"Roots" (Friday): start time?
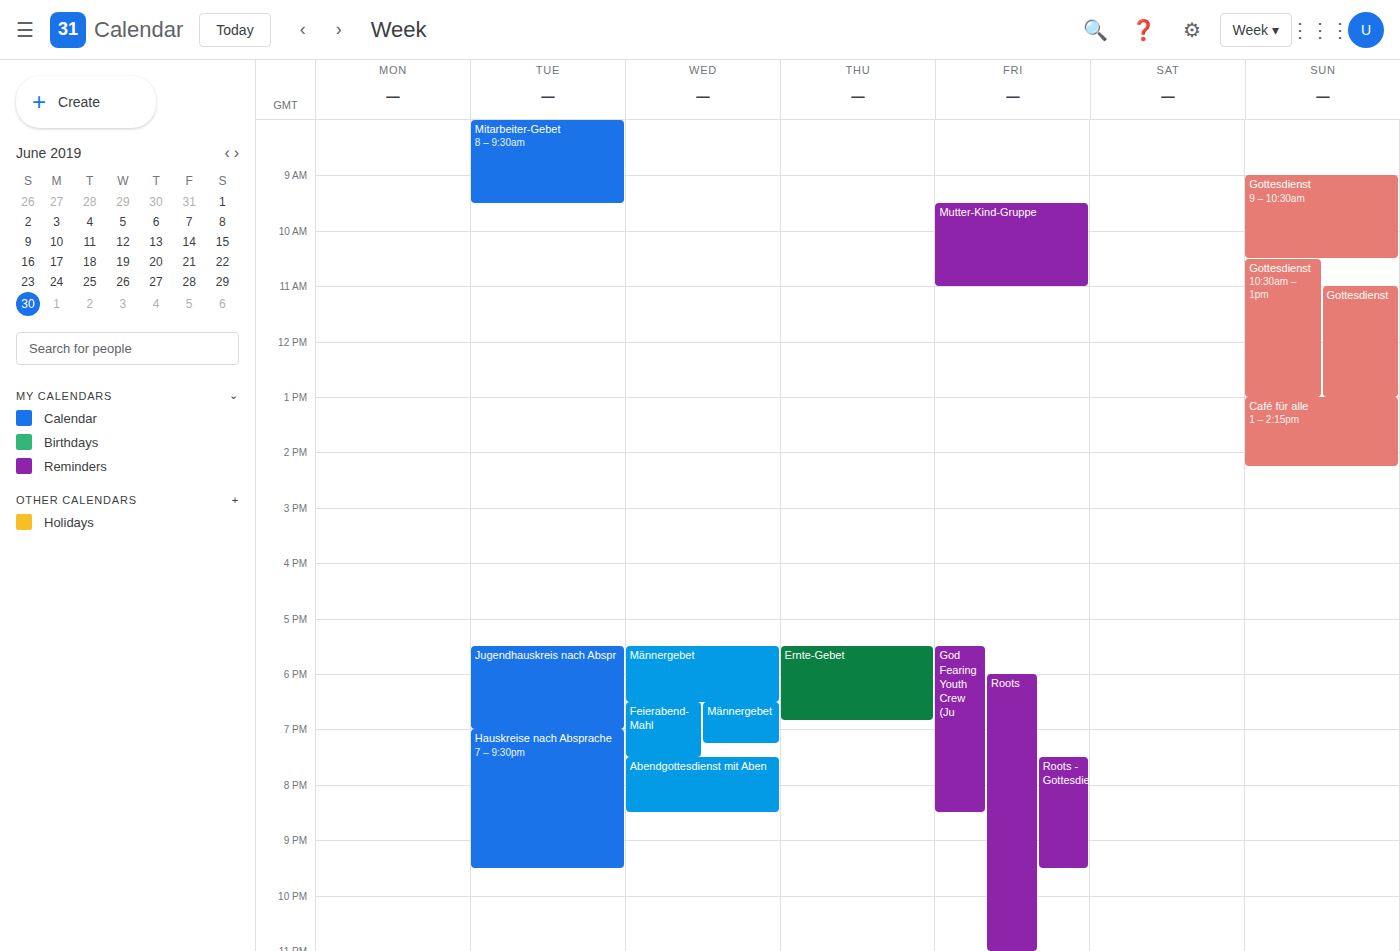
6:00 PM